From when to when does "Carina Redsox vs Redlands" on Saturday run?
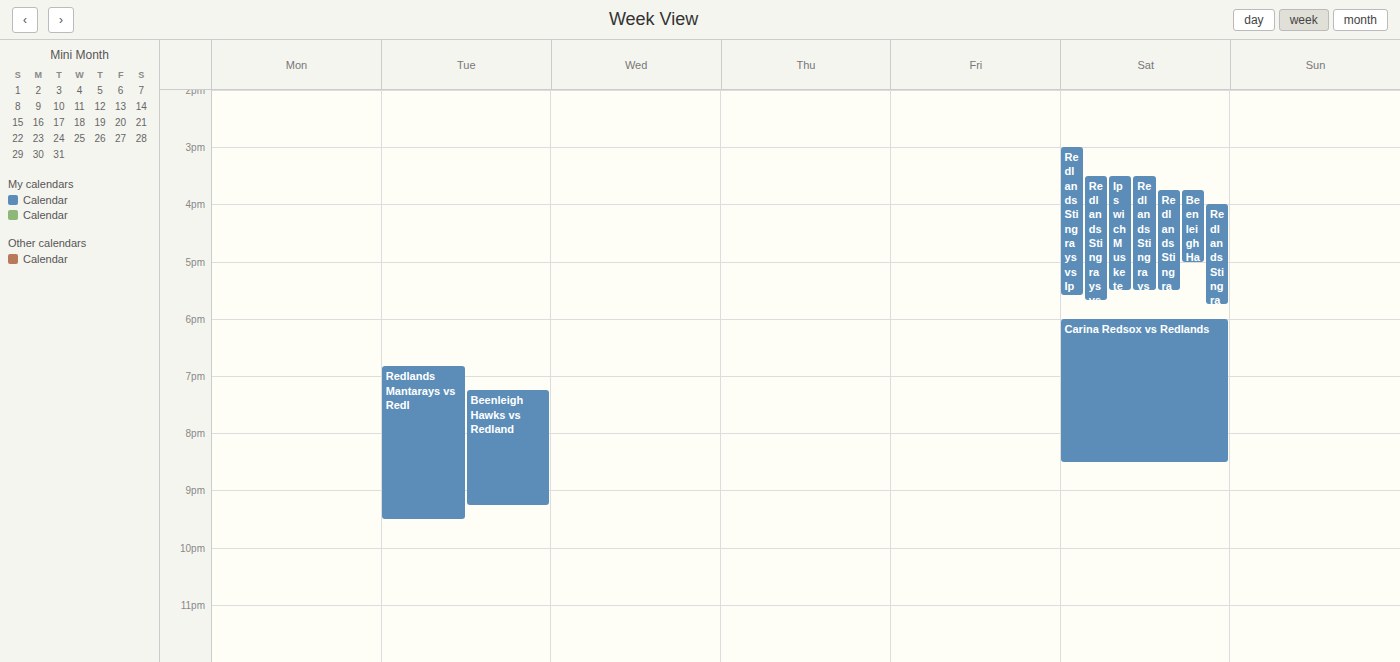
18:00 to 20:30